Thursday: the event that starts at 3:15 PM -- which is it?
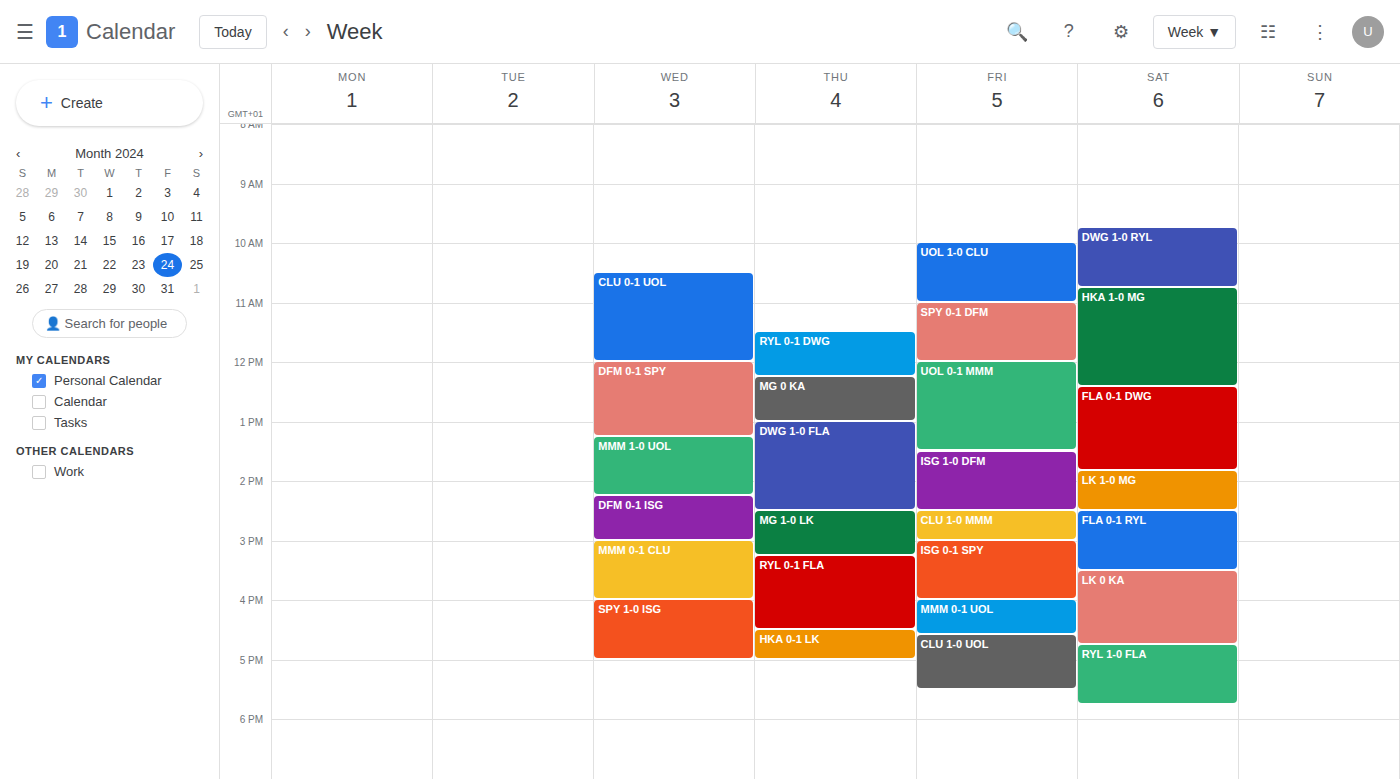
"RYL 0-1 FLA"